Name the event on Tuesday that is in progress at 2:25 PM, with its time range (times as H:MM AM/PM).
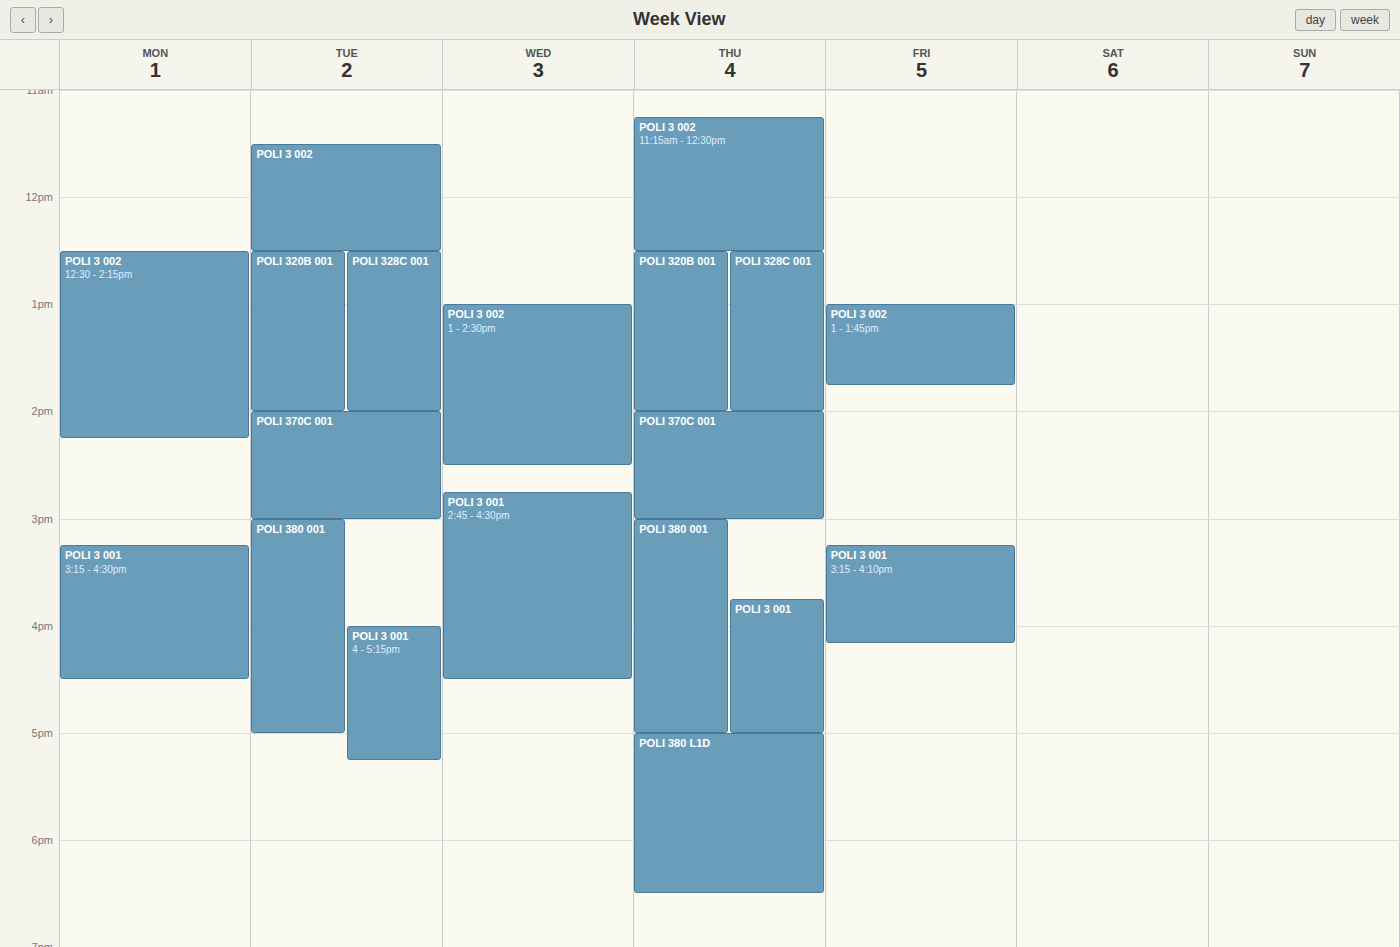
"POLI 370C 001", 2:00 PM to 3:00 PM